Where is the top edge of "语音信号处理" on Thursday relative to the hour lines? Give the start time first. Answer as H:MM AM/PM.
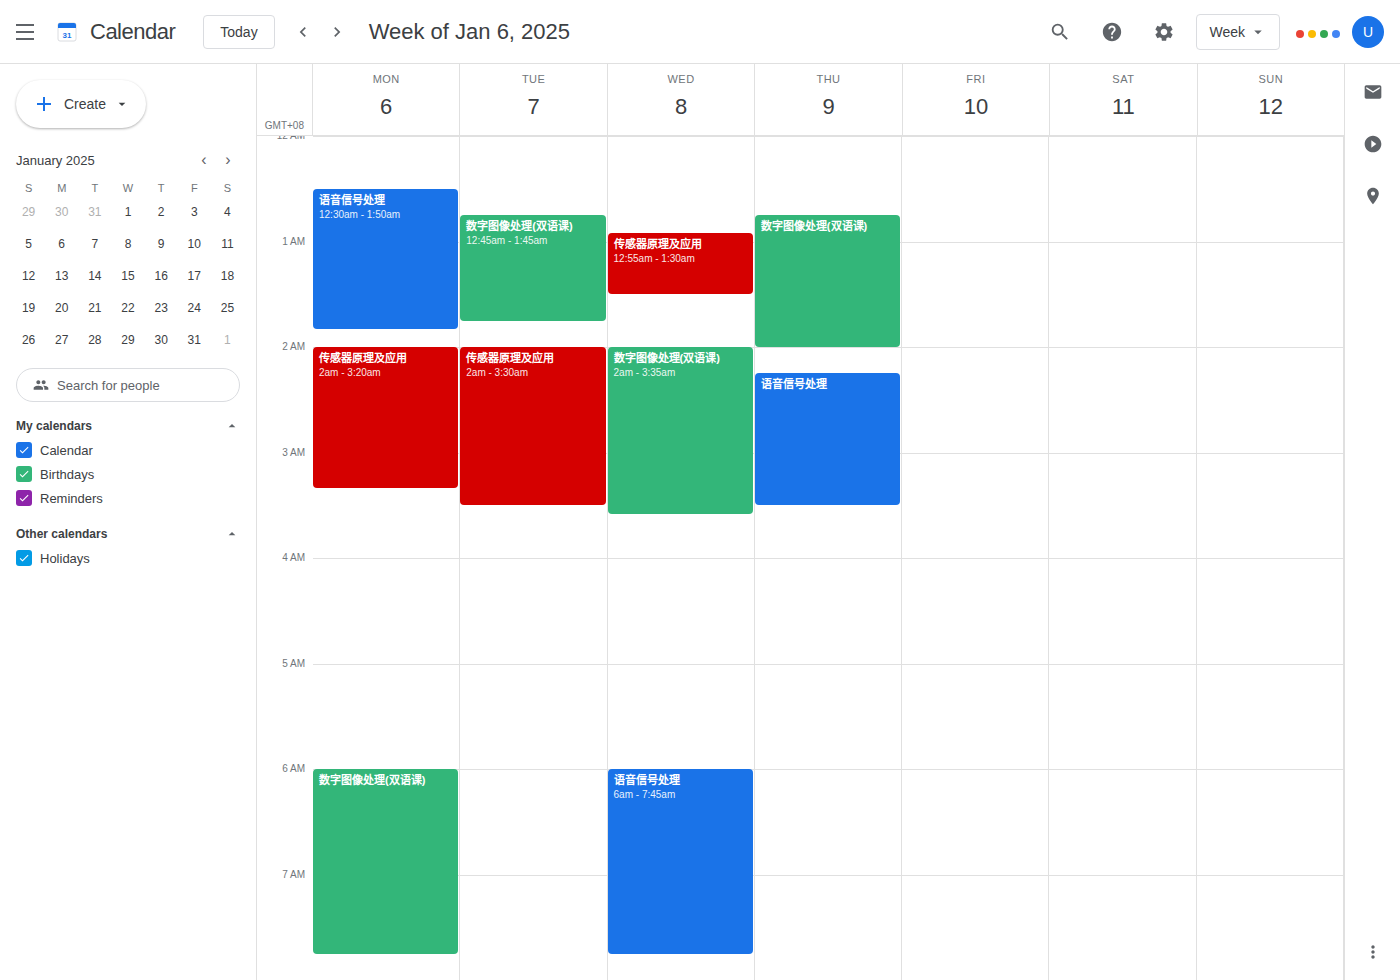
2:15 AM -- neither: a quarter of the way from the 2 AM line to the 3 AM line.